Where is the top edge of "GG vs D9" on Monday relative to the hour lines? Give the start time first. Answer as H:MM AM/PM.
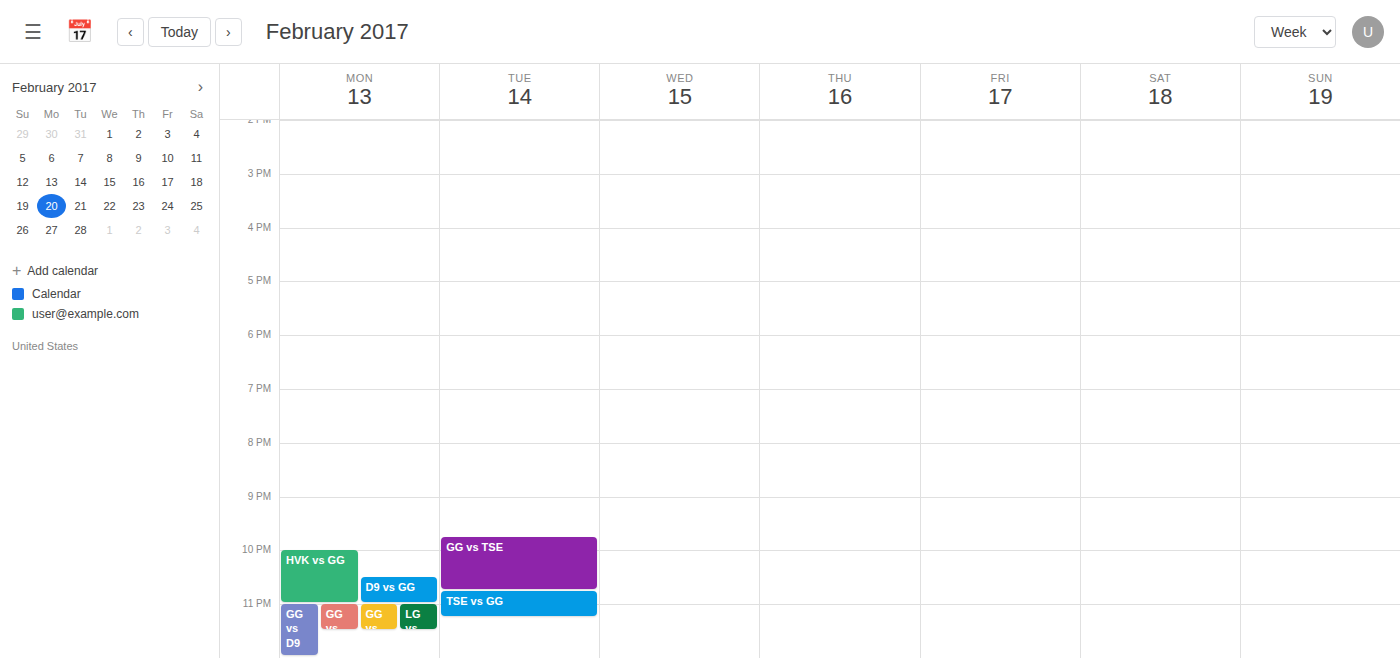
11:00 PM -- exactly on the 11 PM line.